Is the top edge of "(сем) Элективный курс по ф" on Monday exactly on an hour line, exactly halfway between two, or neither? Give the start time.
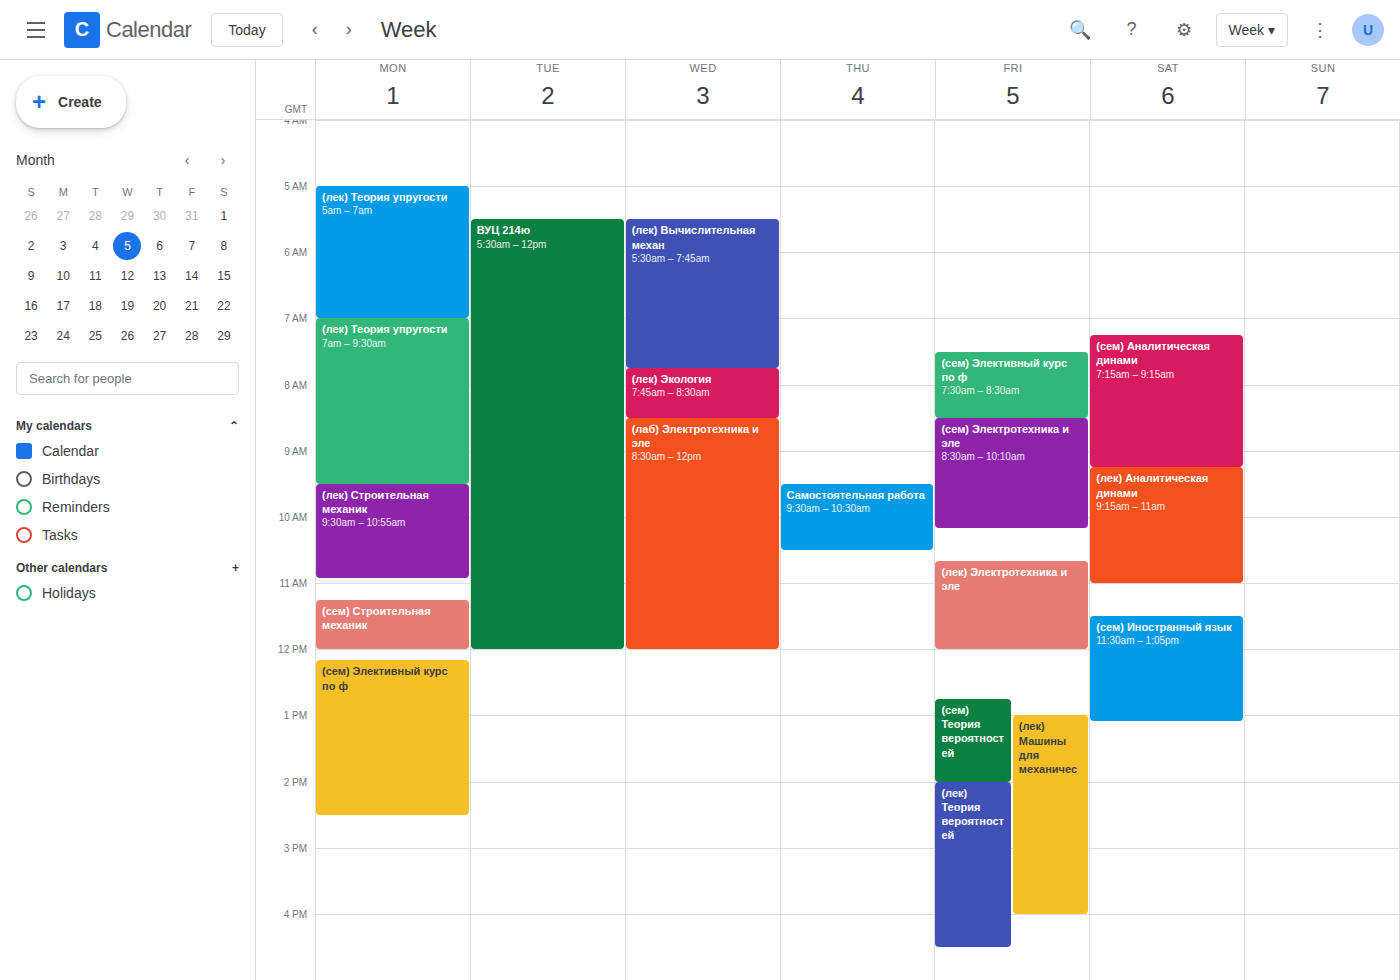
12:10 PM -- neither: 10 minutes below the 12 PM line and 50 minutes above the 1 PM line.